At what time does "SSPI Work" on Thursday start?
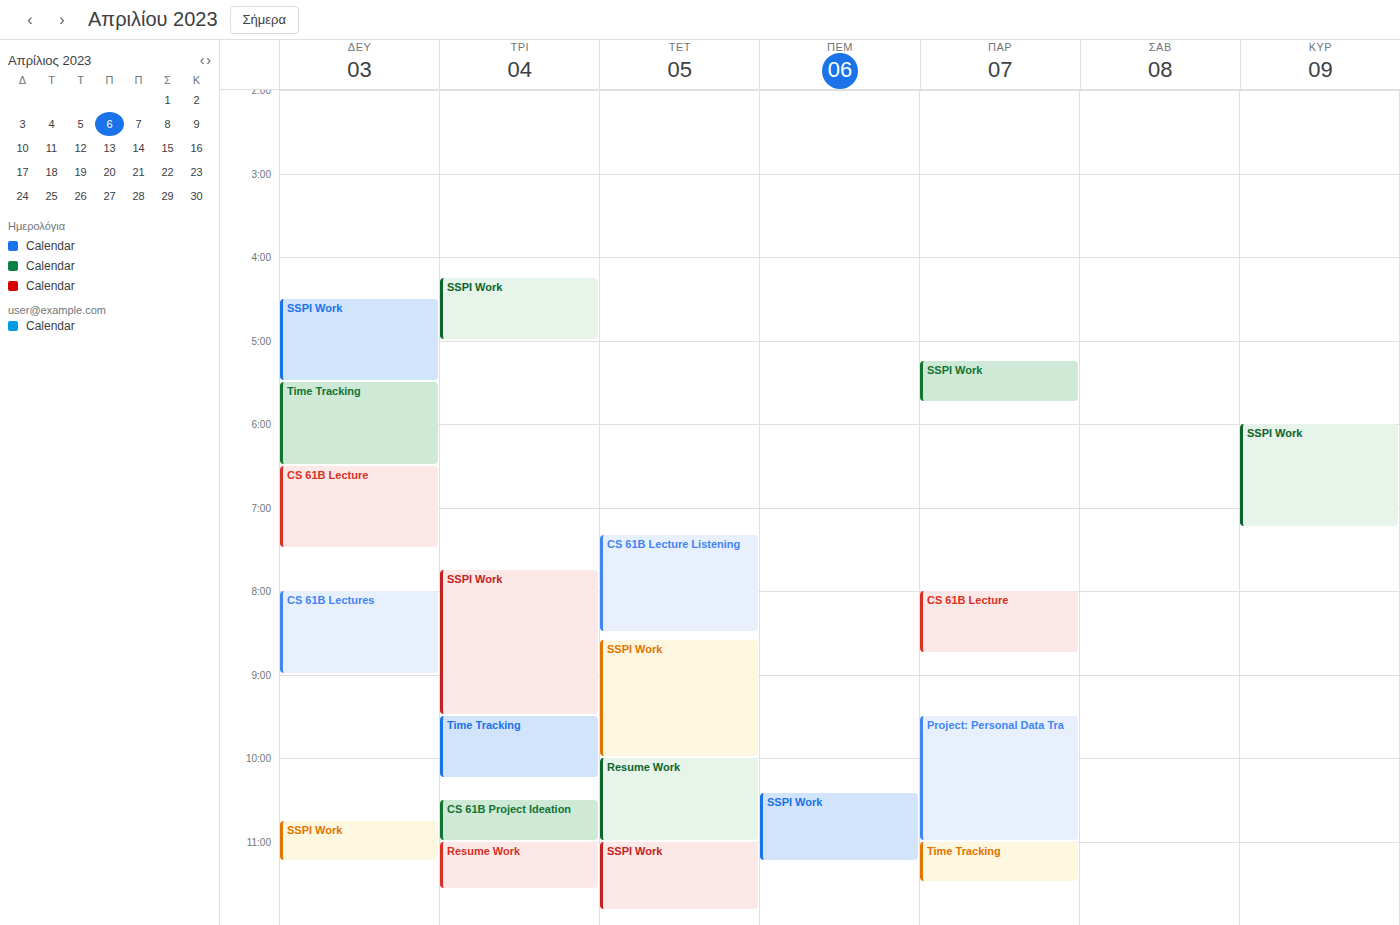
10:25 PM